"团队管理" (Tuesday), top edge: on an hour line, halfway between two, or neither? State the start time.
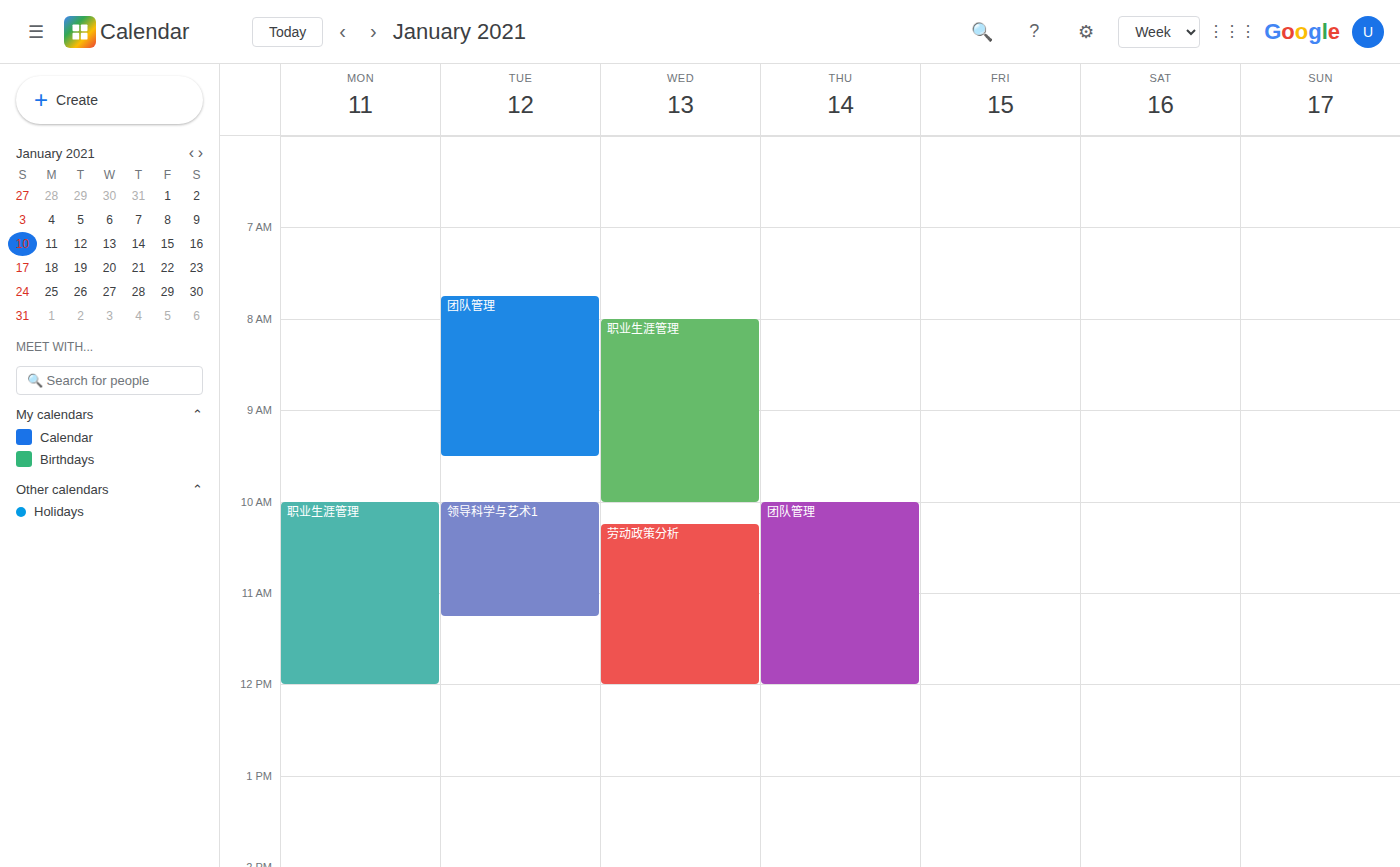
07:45 -- neither: three quarters of the way from the 07:00 line to the 08:00 line.